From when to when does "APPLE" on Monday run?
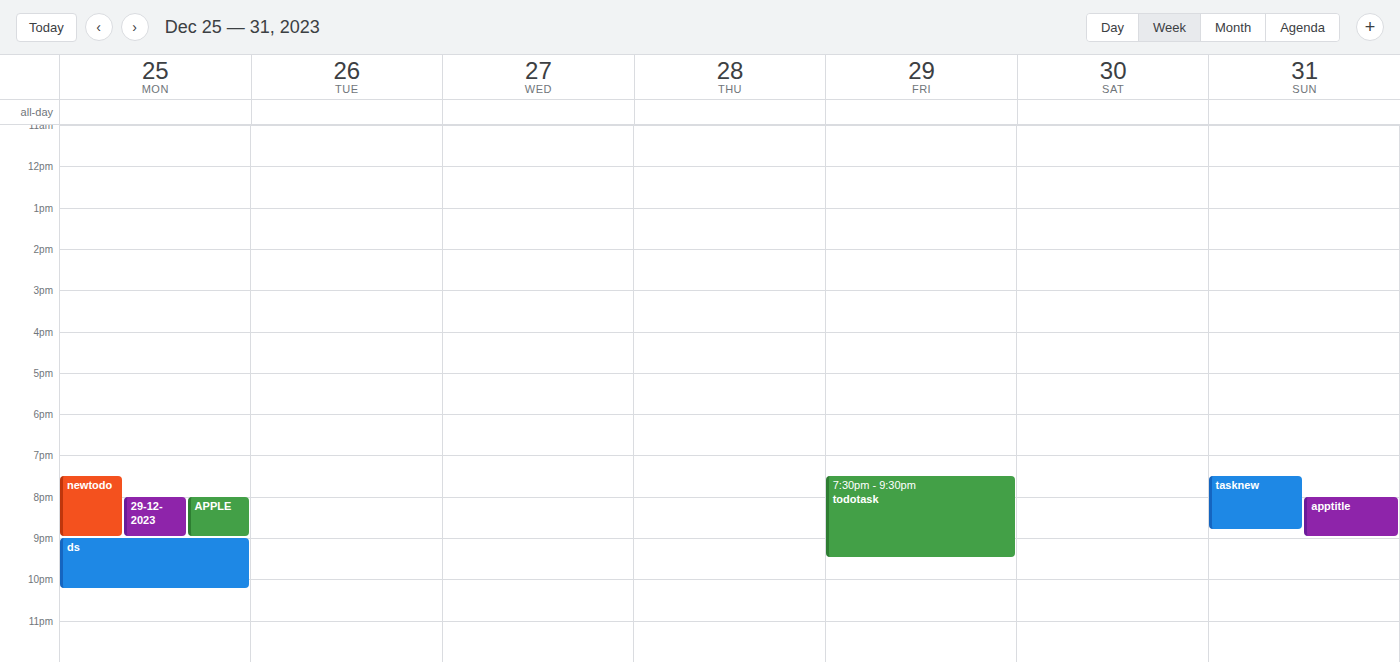
20:00 to 21:00